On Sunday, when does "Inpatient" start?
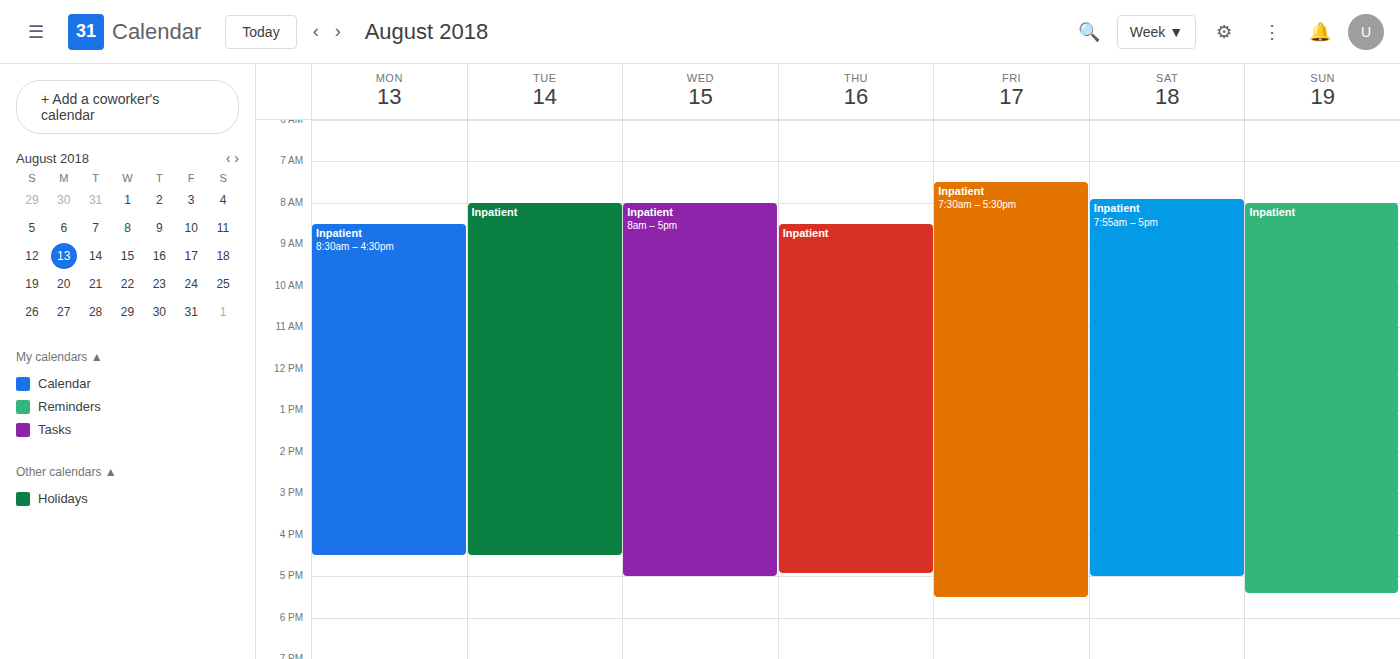
08:00